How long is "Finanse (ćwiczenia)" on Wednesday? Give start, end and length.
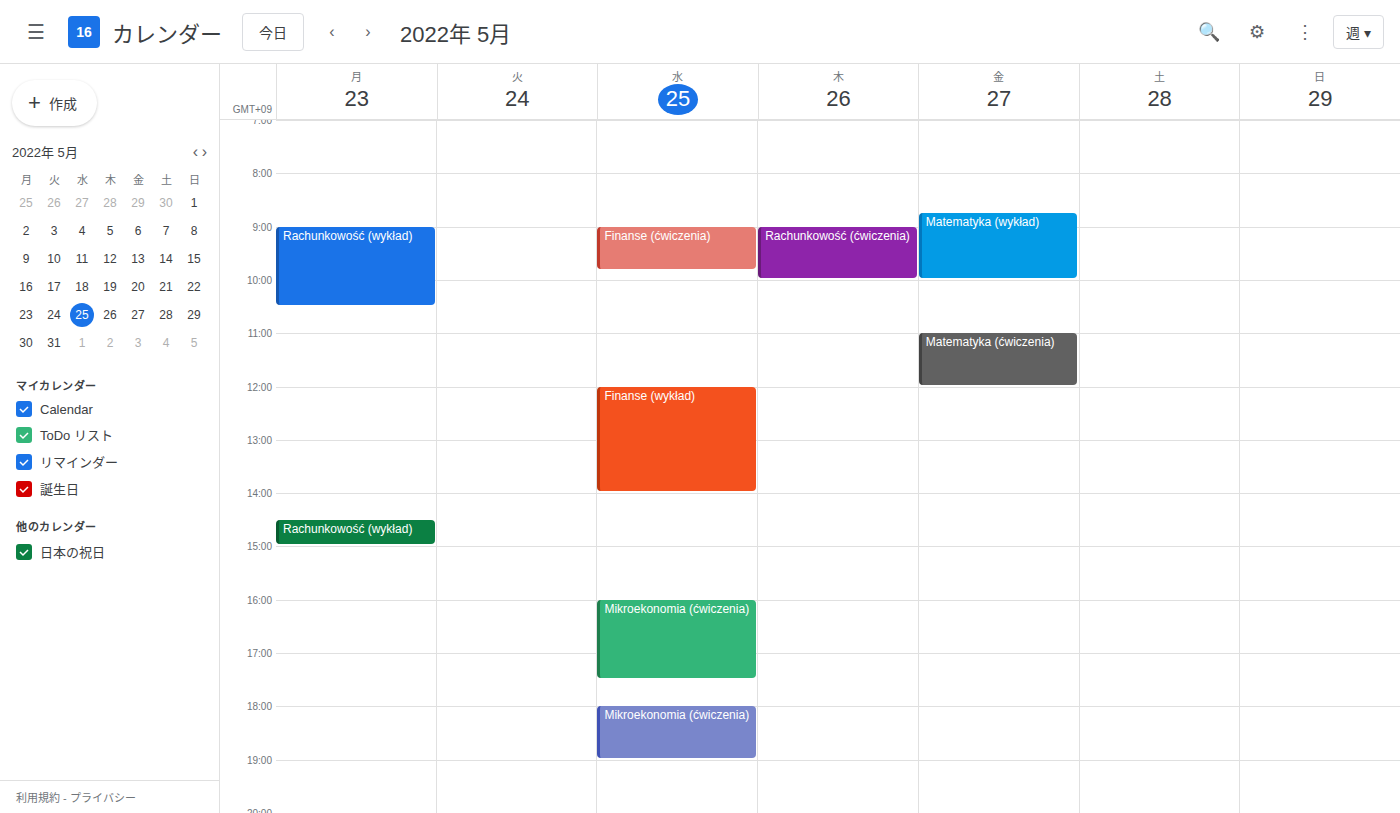
9:00 AM to 9:50 AM, 50 minutes